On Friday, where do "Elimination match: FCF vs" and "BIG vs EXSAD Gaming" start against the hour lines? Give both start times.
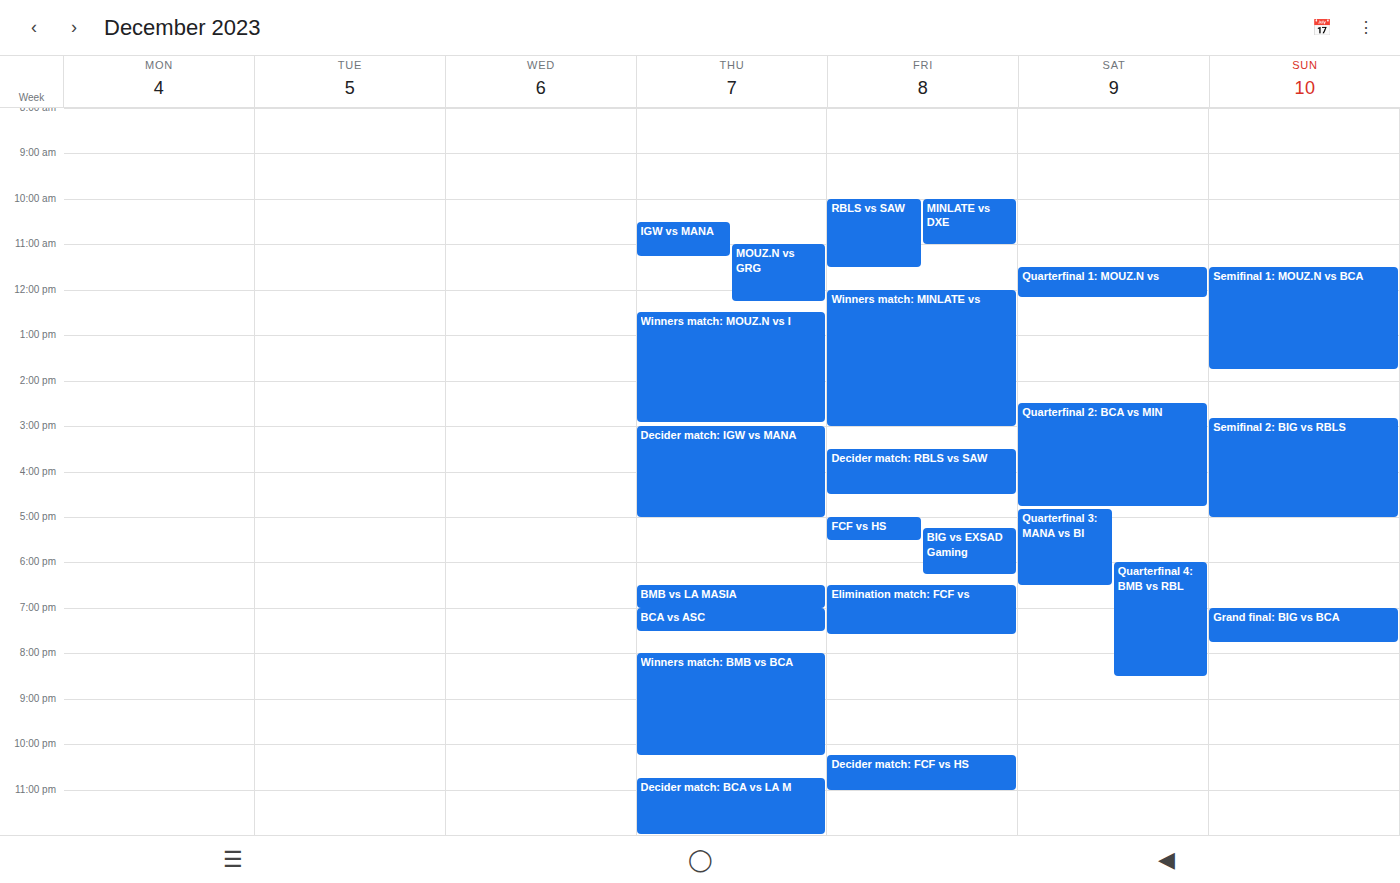
"Elimination match: FCF vs": 6:30 PM, halfway between the 6 PM and 7 PM lines. "BIG vs EXSAD Gaming": 5:15 PM, neither: a quarter of the way from the 5 PM line to the 6 PM line.